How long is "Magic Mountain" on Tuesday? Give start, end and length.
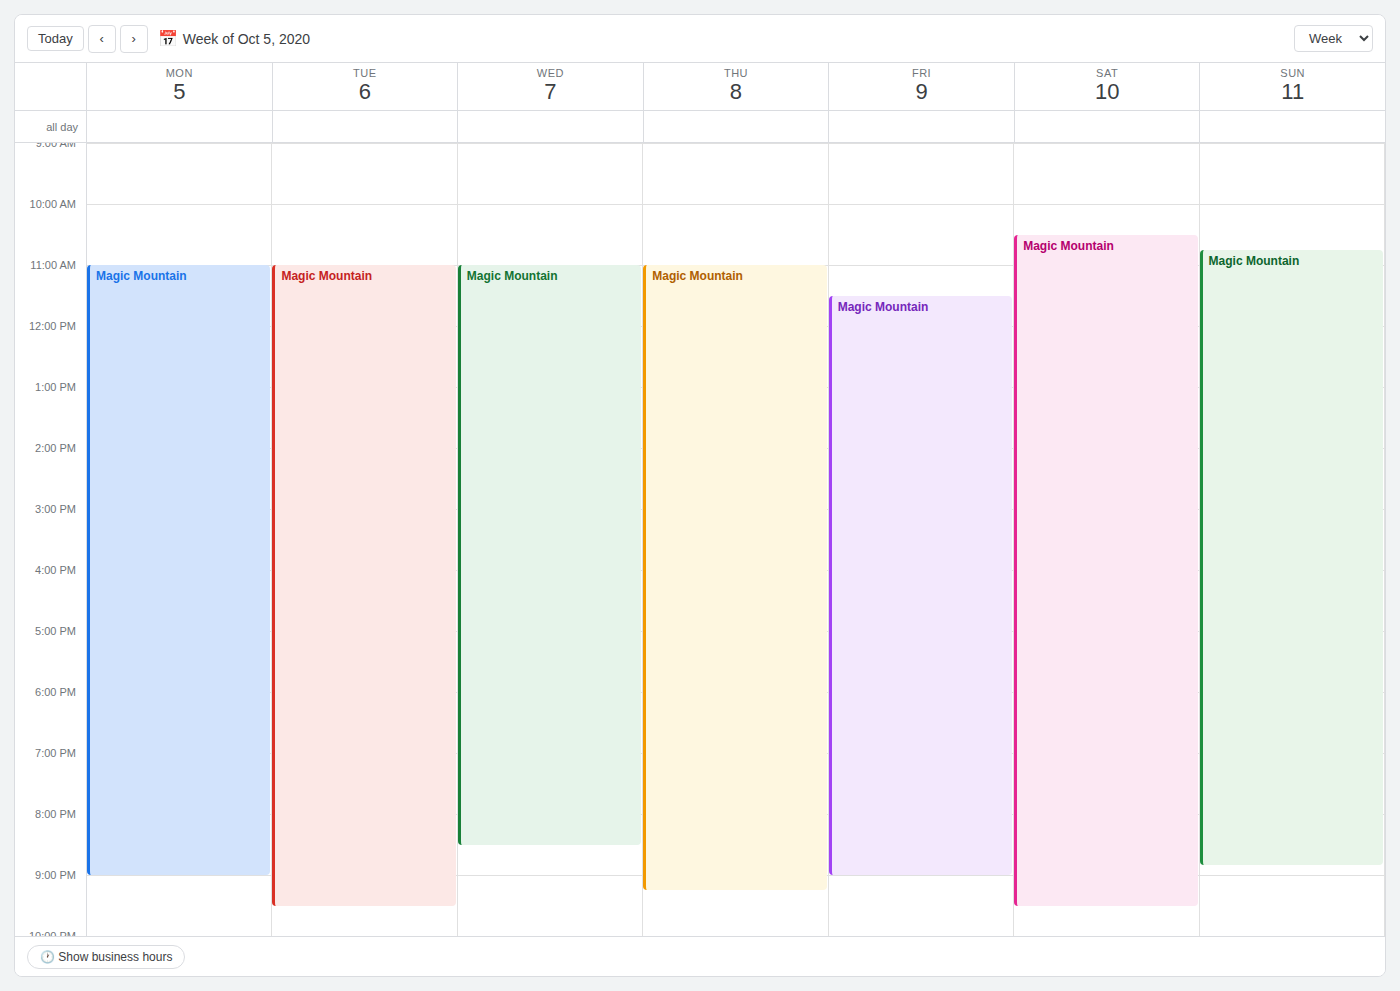
11:00 AM to 9:30 PM, 10 hours 30 minutes